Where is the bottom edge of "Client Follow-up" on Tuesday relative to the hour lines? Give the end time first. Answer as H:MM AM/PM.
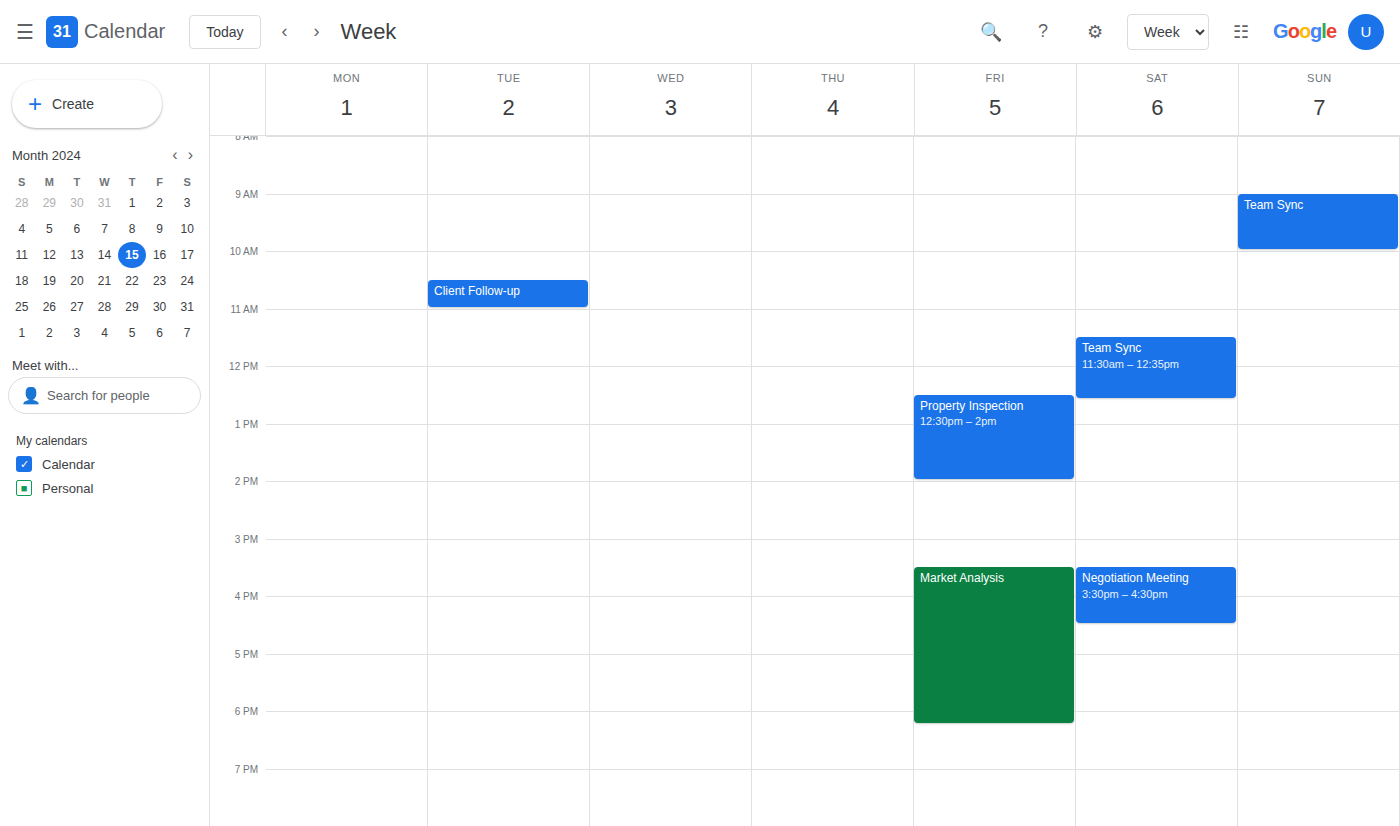
11:00 AM -- exactly on the 11 AM line.